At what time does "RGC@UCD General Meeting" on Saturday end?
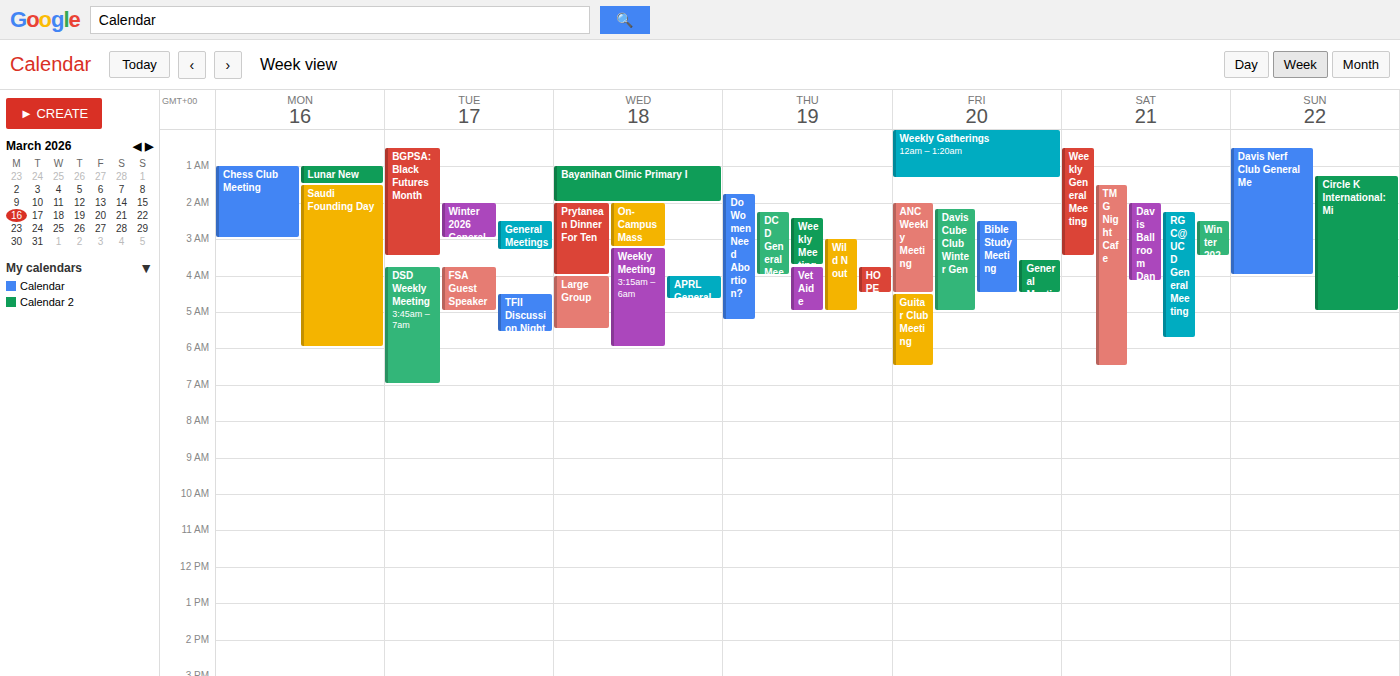
5:45 AM